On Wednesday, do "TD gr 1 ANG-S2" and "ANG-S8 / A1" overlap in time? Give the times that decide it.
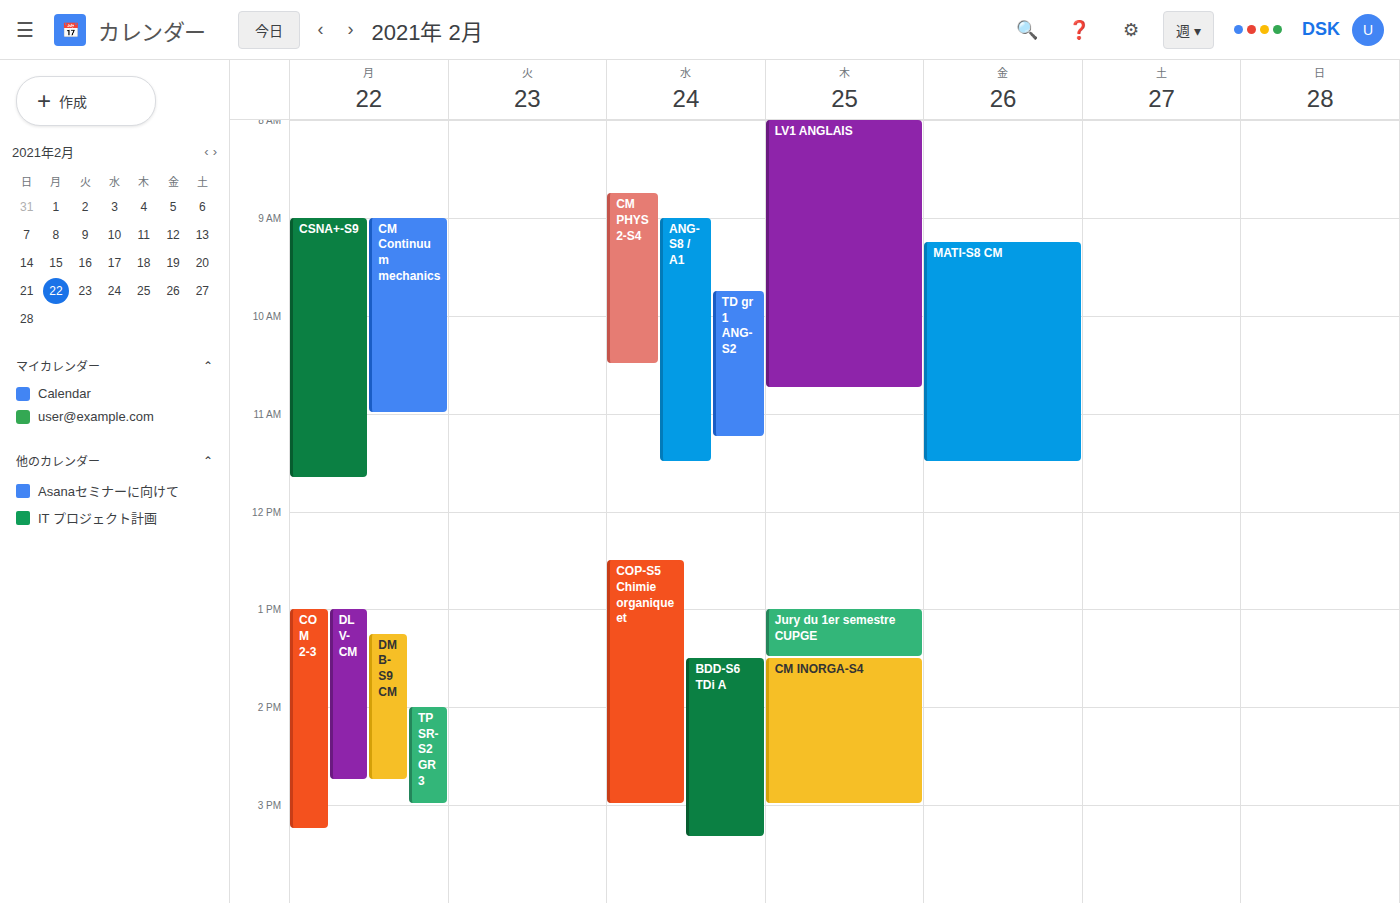
"TD gr 1 ANG-S2" runs 9:45 AM to 11:15 AM, inside "ANG-S8 / A1" -- they overlap.